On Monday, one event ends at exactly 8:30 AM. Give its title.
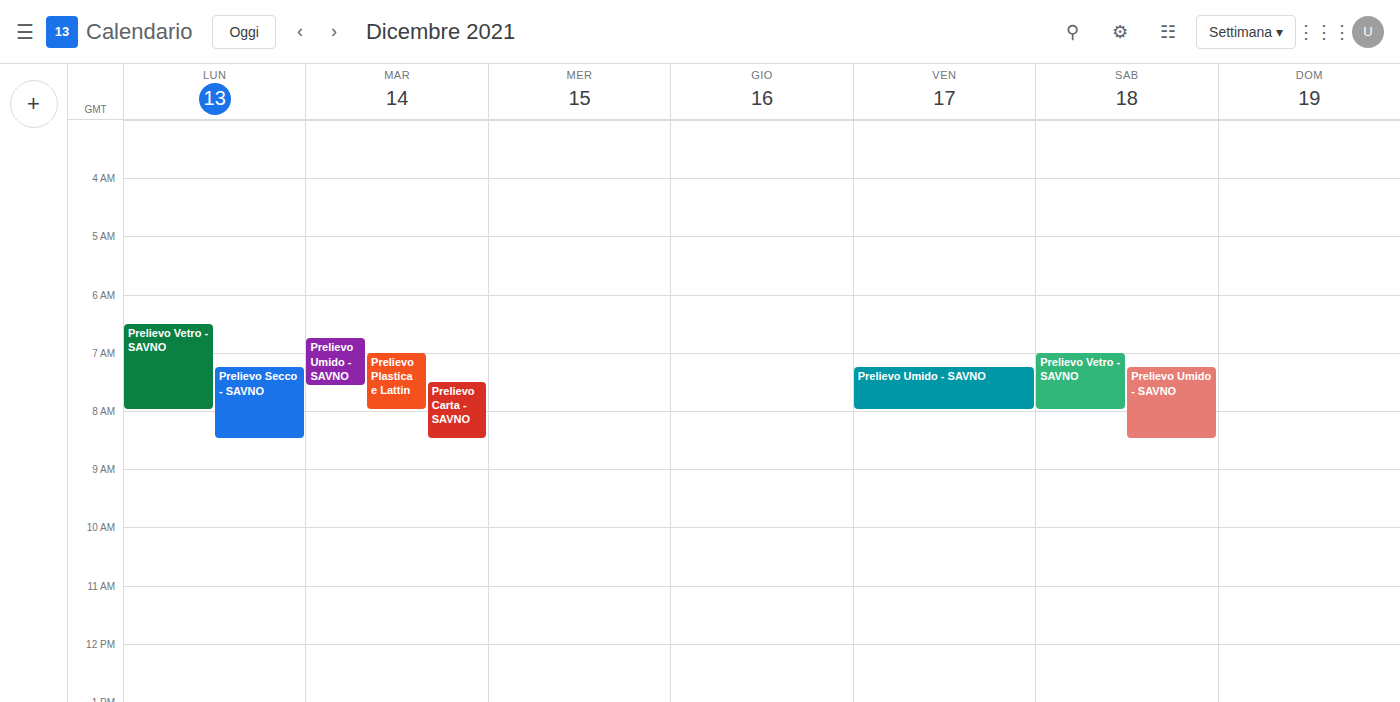
"Prelievo Secco - SAVNO"